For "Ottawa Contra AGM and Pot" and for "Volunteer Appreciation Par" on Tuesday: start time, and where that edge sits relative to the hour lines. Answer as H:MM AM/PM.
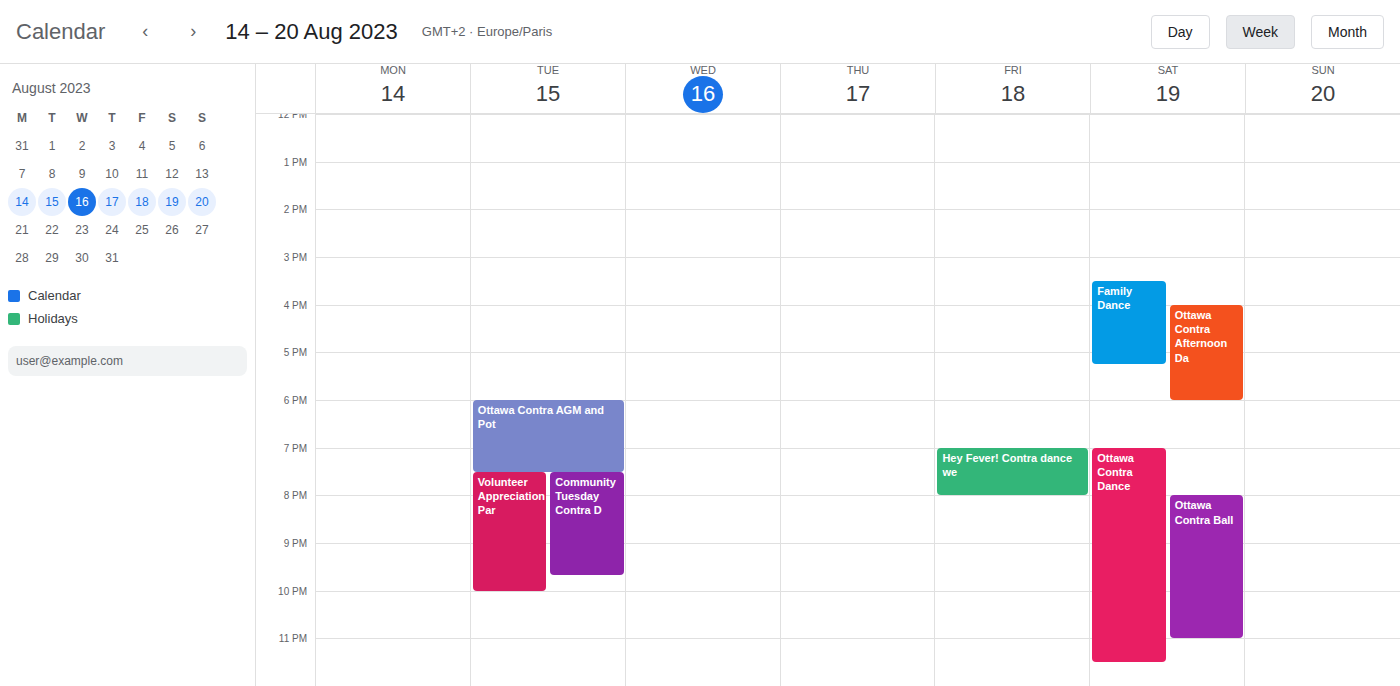
"Ottawa Contra AGM and Pot": 6:00 PM, exactly on the 6 PM line. "Volunteer Appreciation Par": 7:30 PM, halfway between the 7 PM and 8 PM lines.